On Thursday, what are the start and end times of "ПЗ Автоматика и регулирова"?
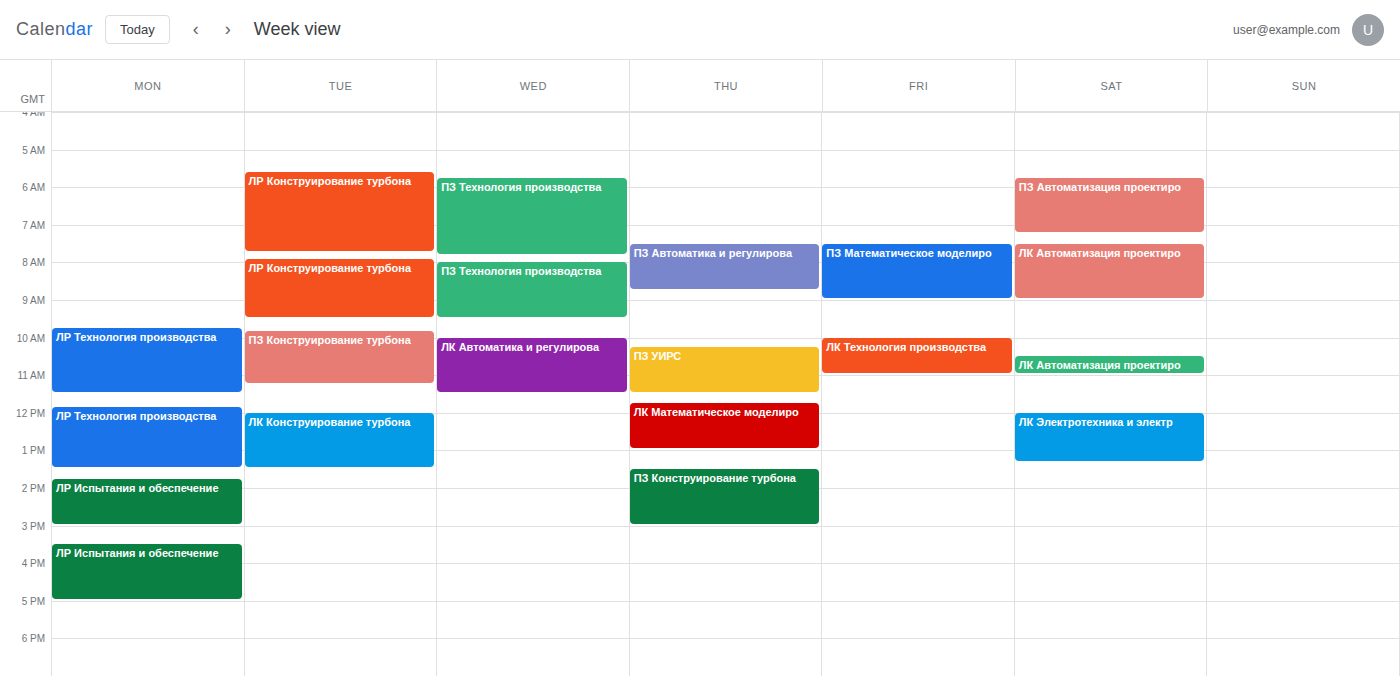
7:30 AM to 8:45 AM